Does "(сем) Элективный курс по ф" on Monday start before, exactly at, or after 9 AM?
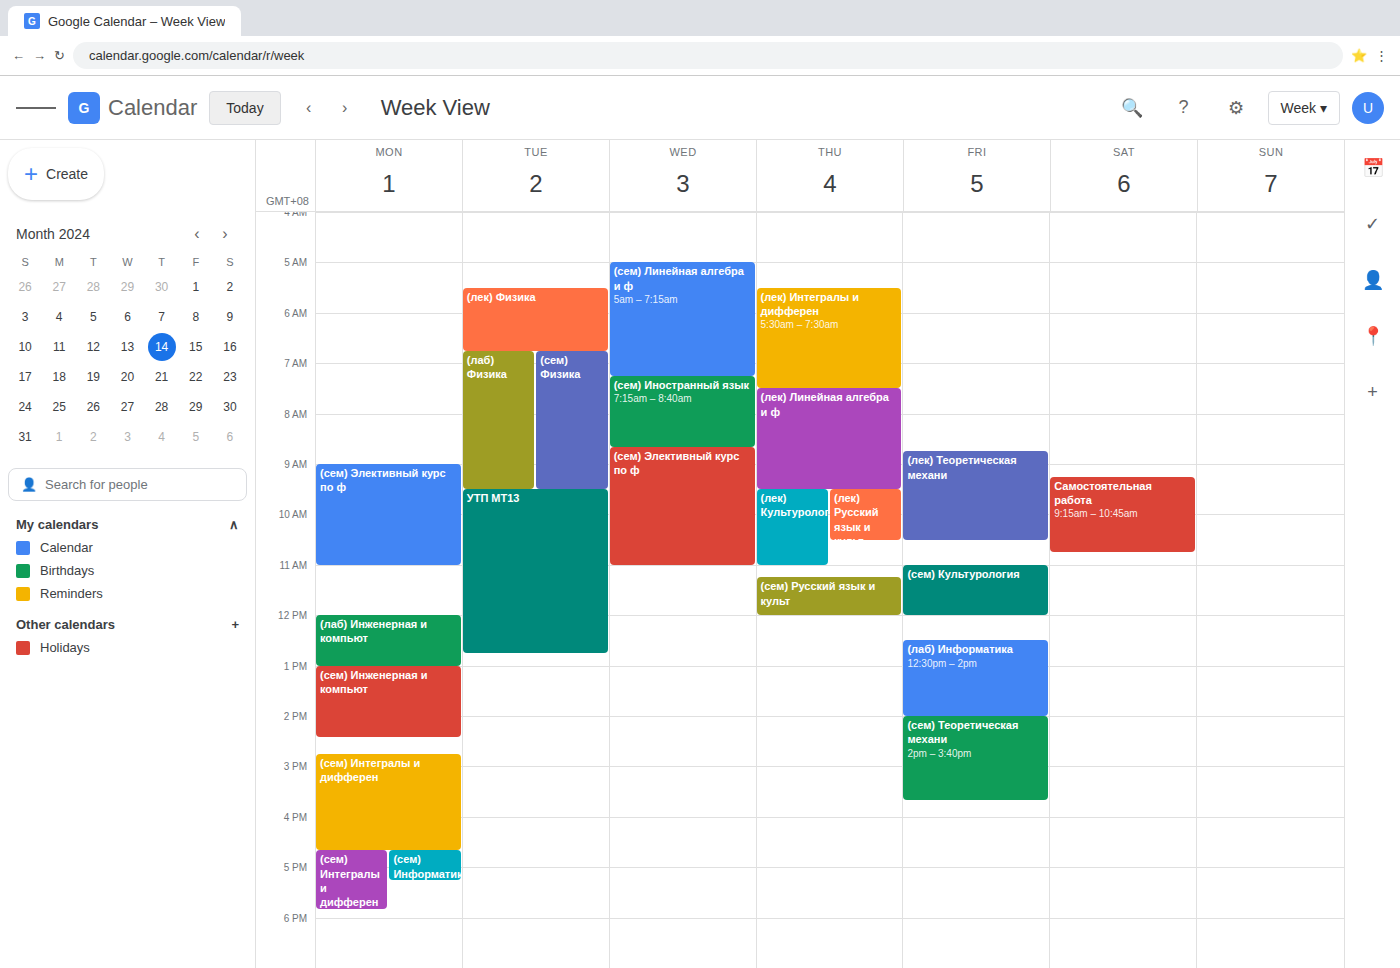
9:00 AM -- exactly at 9 AM, on the 9 AM line.